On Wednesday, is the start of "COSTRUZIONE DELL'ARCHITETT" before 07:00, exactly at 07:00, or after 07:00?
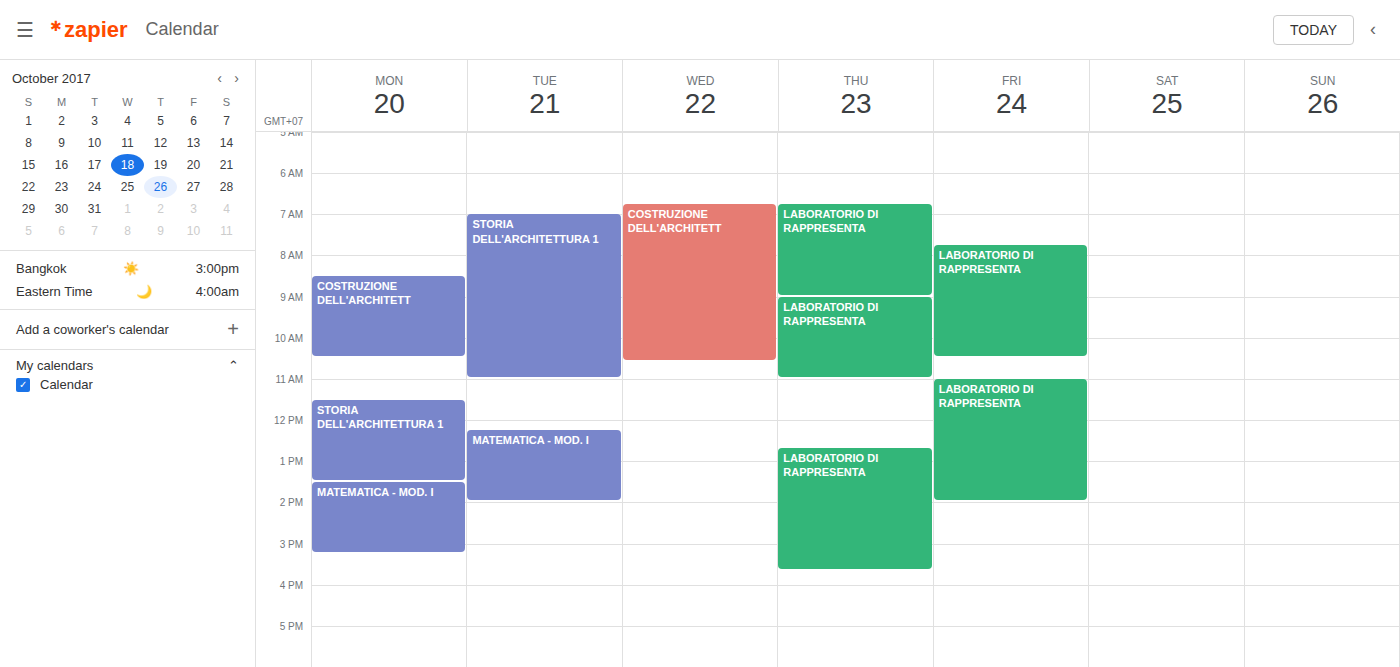
06:45 -- before 07:00, 15 minutes above the 07:00 line.